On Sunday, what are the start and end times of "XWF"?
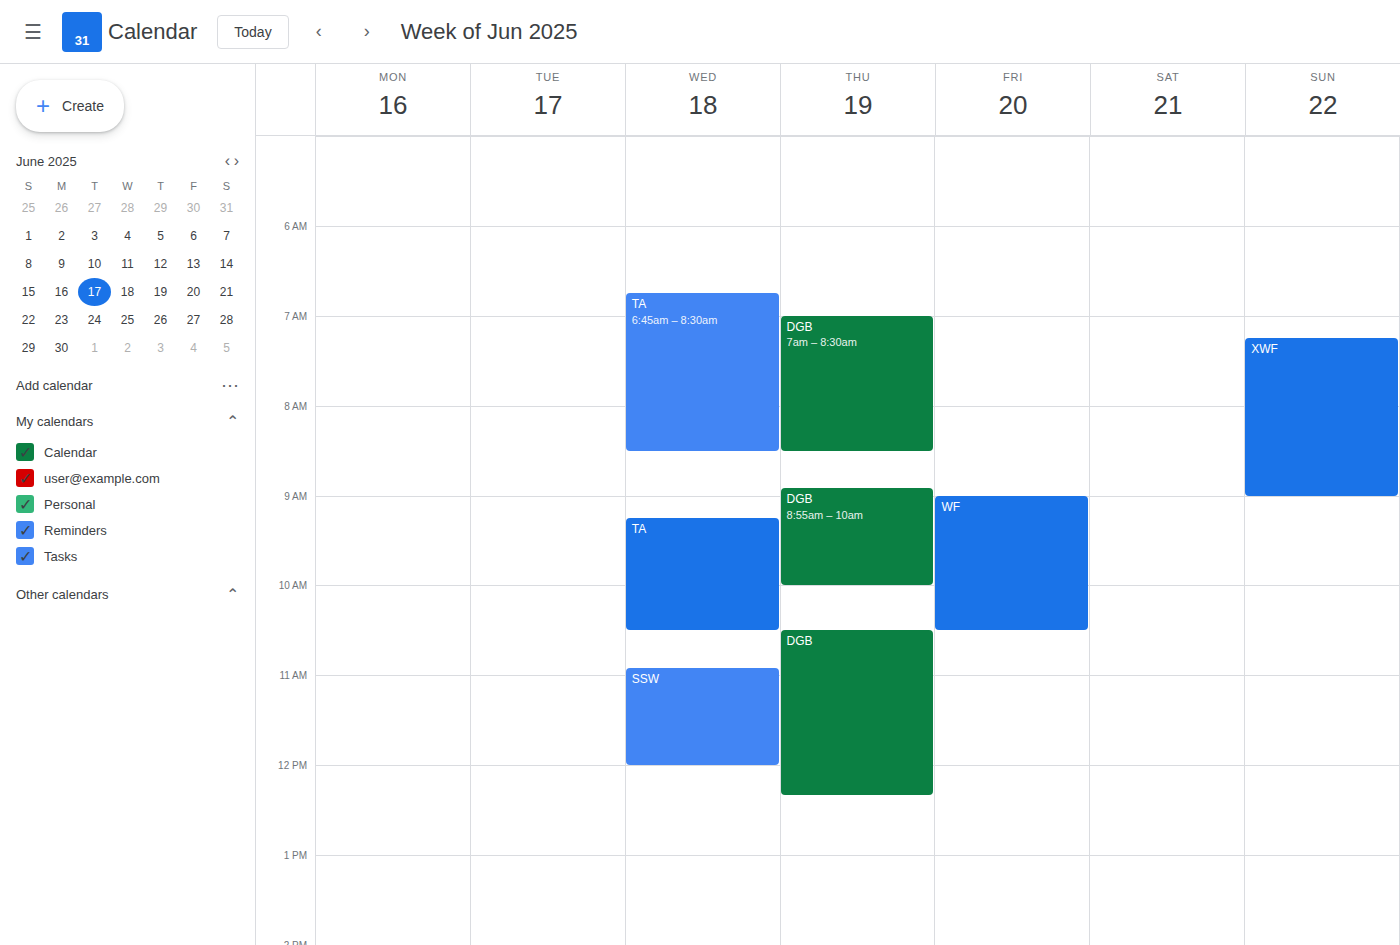
7:15 AM to 9:00 AM